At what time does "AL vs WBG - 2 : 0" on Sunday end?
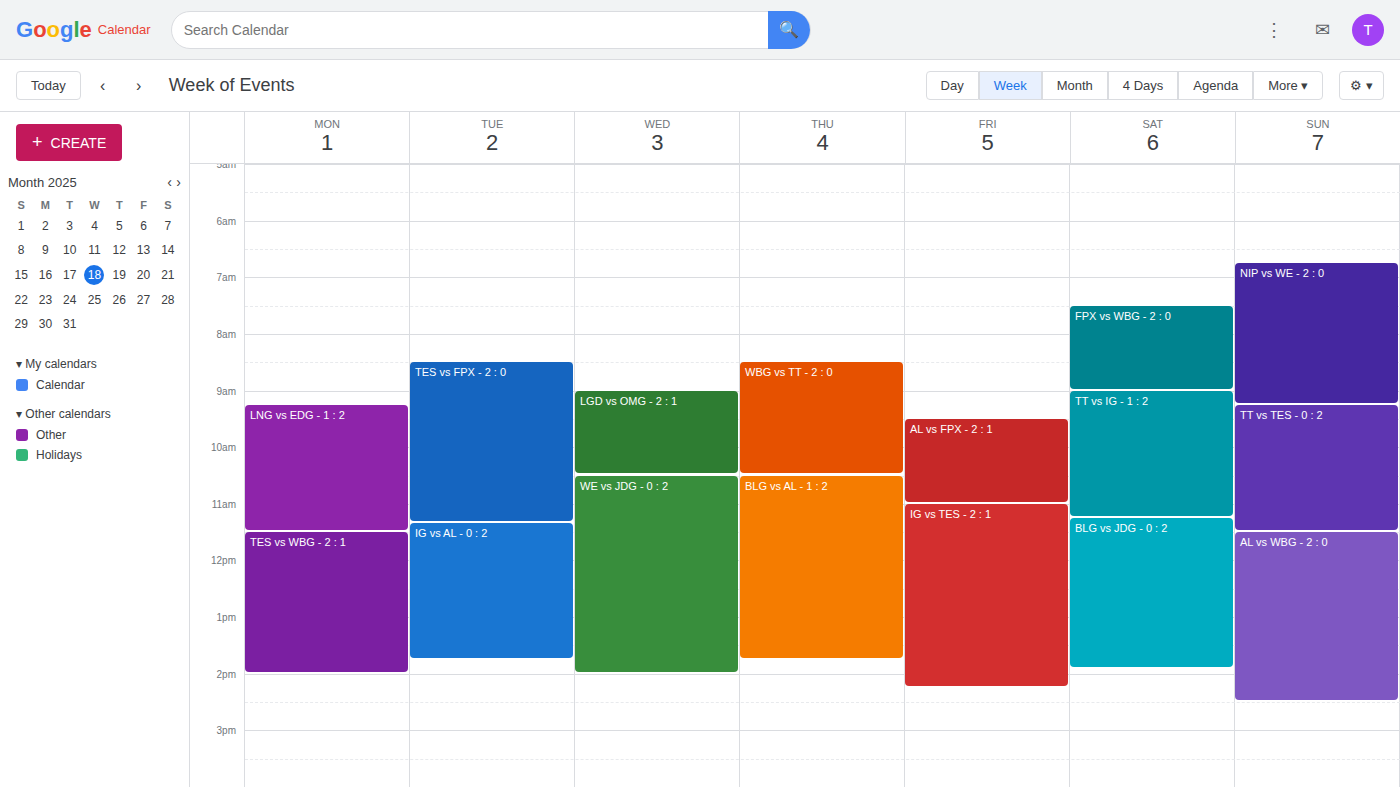
14:30